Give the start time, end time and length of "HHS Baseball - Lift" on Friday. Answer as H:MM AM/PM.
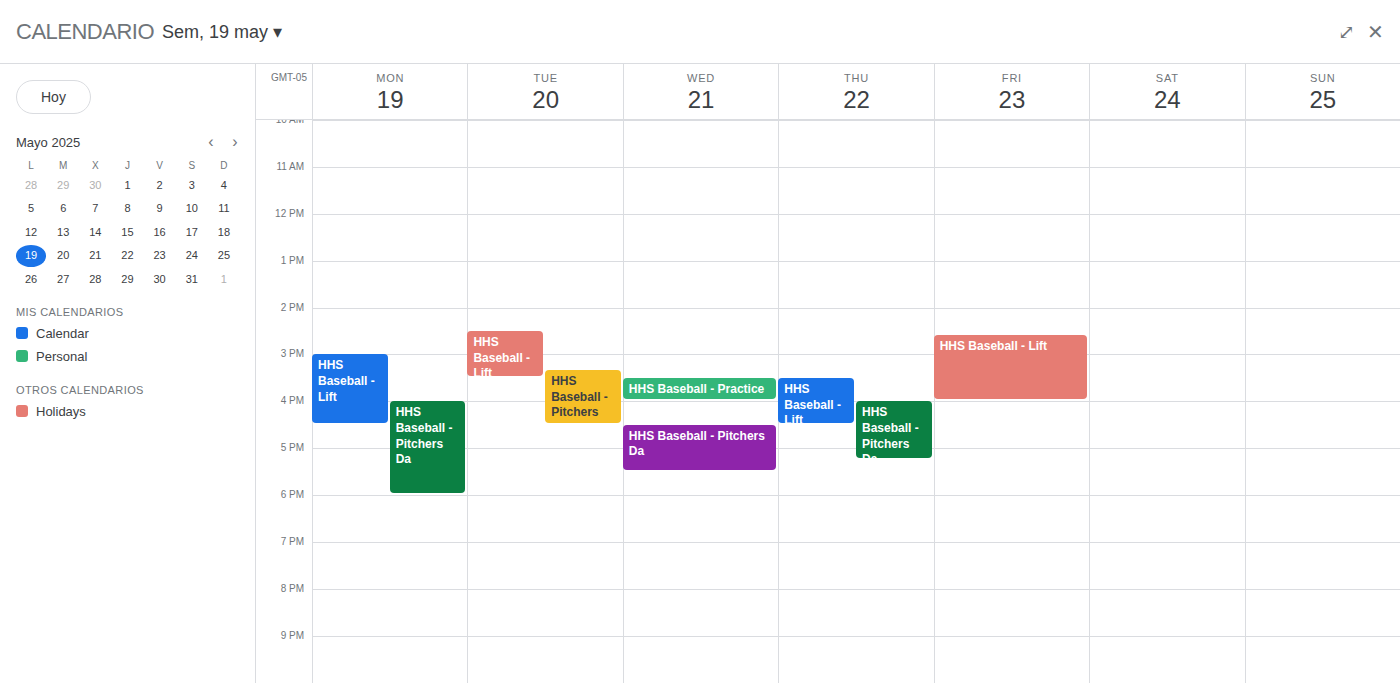
2:35 PM to 4:00 PM, 1 hour 25 minutes